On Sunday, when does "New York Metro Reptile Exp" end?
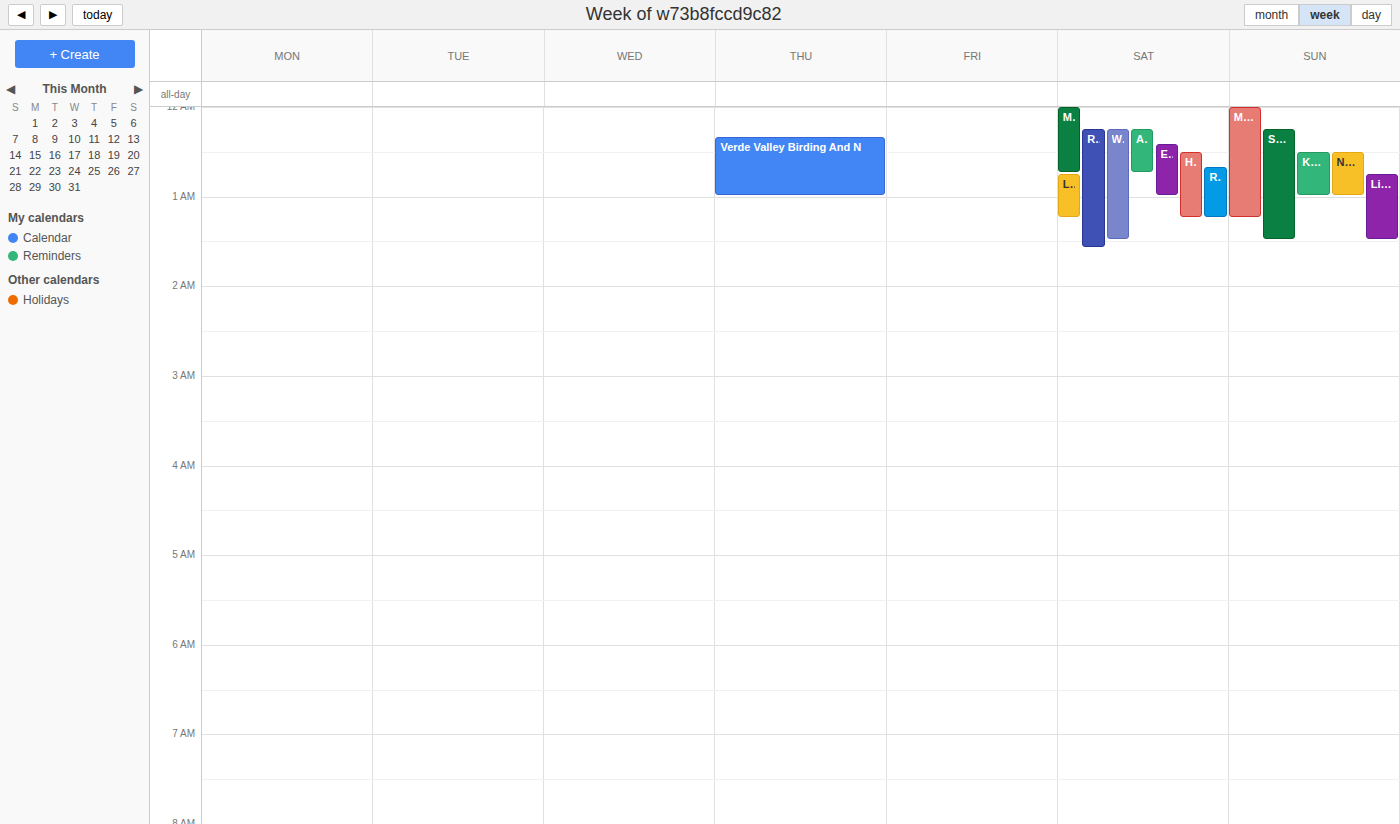
1:00 AM